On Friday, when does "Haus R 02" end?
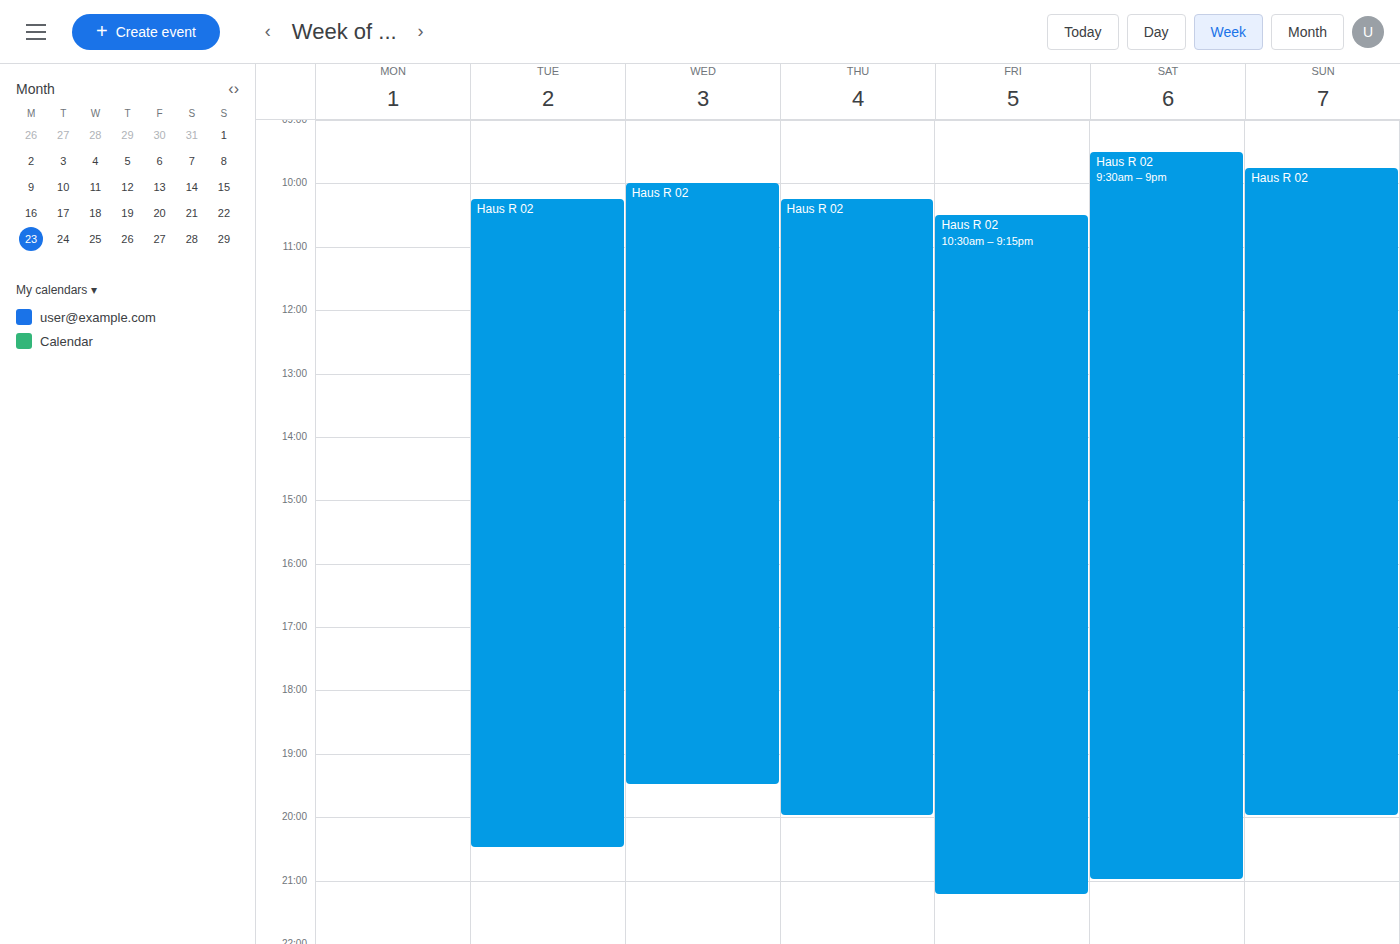
21:15